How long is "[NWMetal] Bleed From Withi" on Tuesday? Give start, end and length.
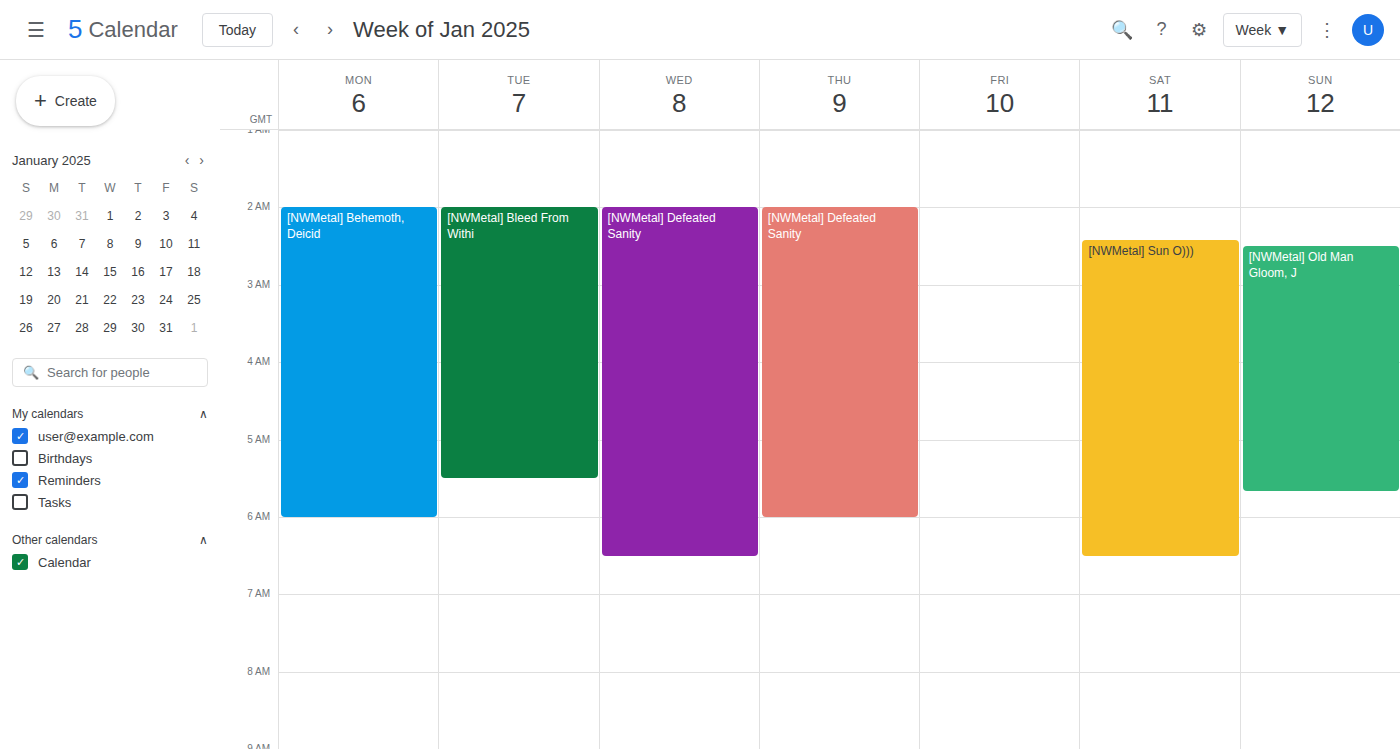
2:00 AM to 5:30 AM, 3 hours 30 minutes